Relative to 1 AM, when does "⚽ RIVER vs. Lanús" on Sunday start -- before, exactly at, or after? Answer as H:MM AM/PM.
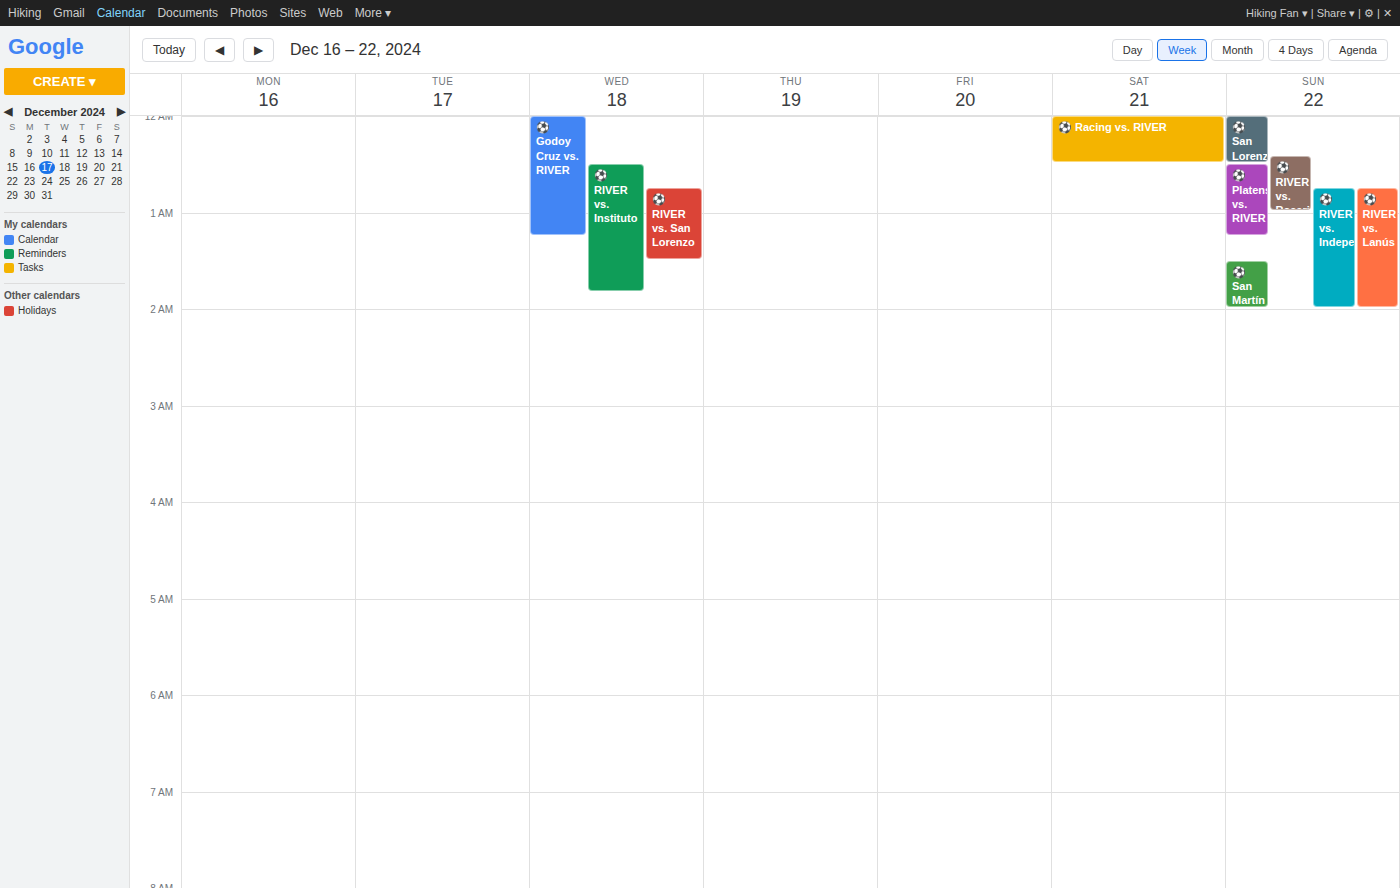
12:45 AM -- before 1 AM, 15 minutes above the 1 AM line.